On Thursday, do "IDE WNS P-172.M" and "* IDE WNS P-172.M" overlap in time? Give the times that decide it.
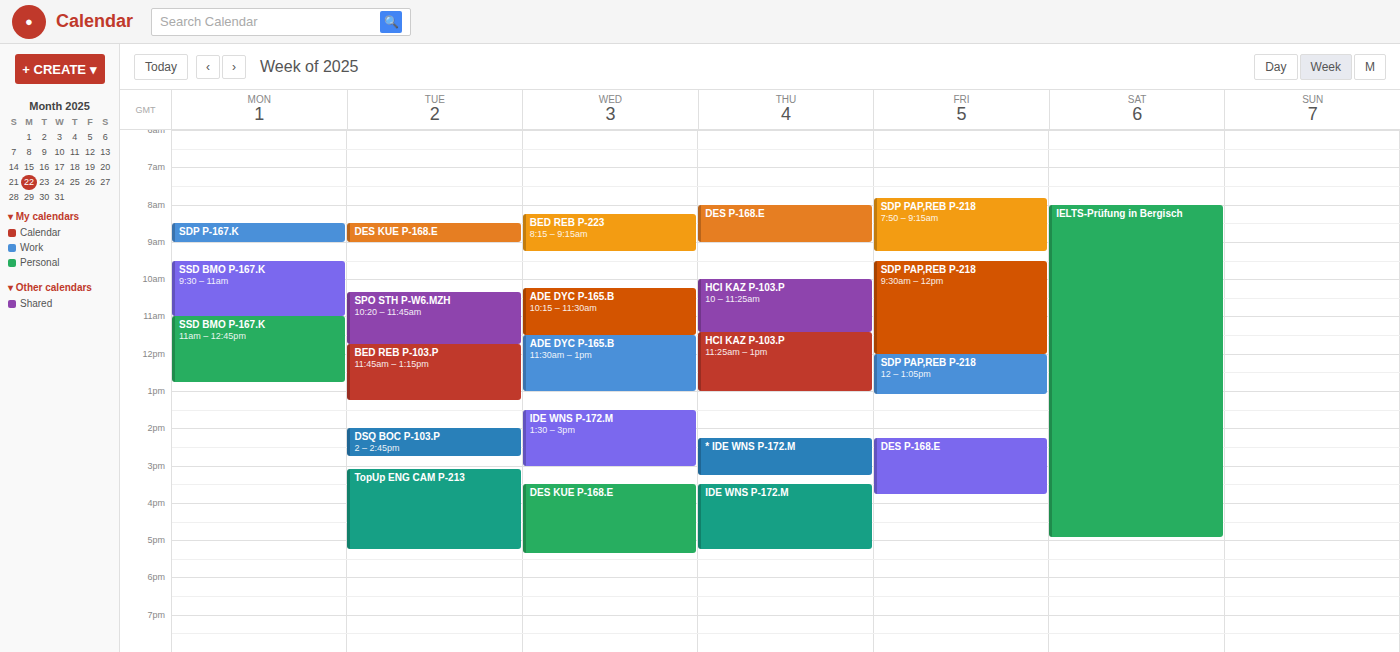
"* IDE WNS P-172.M" ends at 3:15 PM and "IDE WNS P-172.M" starts at 3:30 PM -- no overlap.